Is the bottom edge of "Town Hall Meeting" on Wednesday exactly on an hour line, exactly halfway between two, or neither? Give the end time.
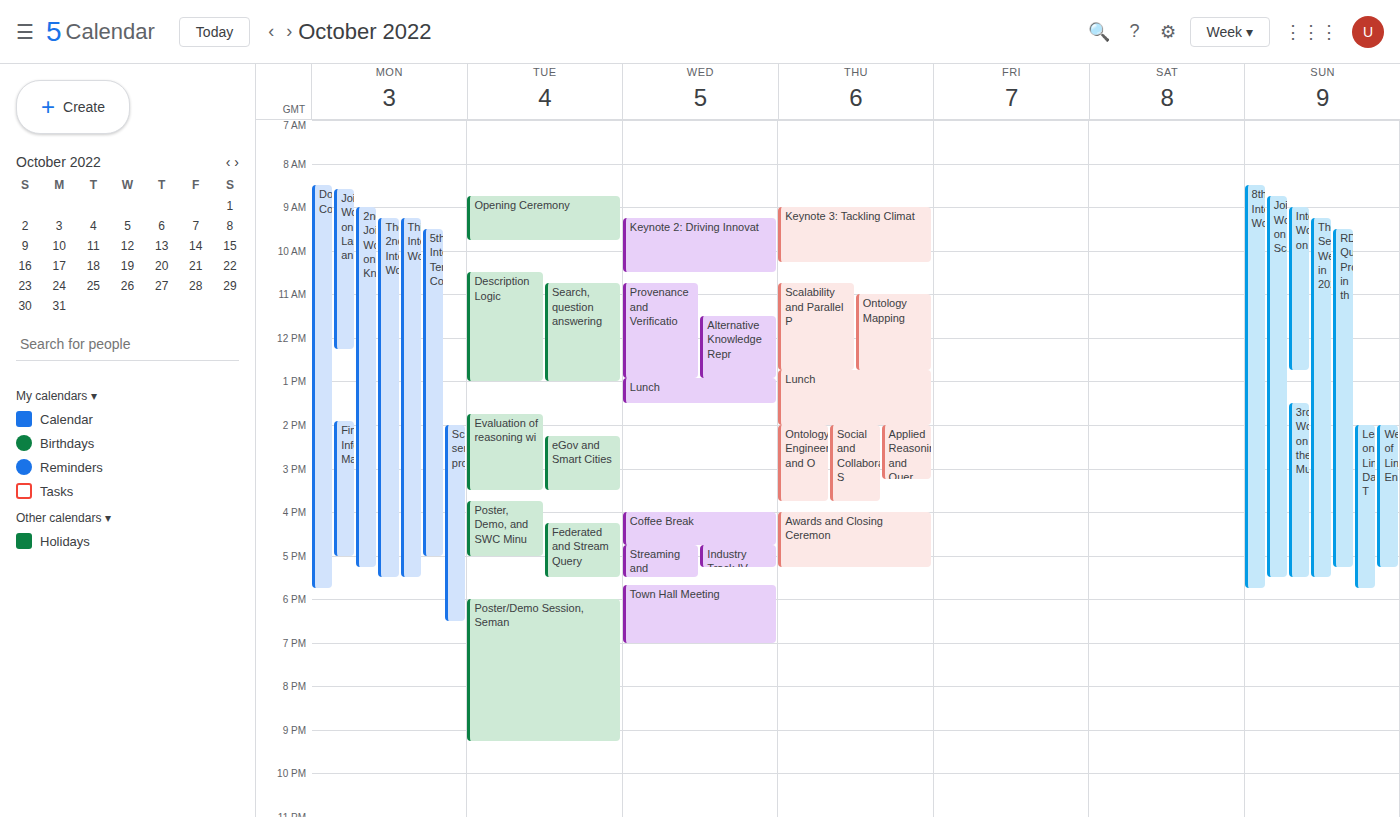
7:00 PM -- exactly on the 7 PM line.